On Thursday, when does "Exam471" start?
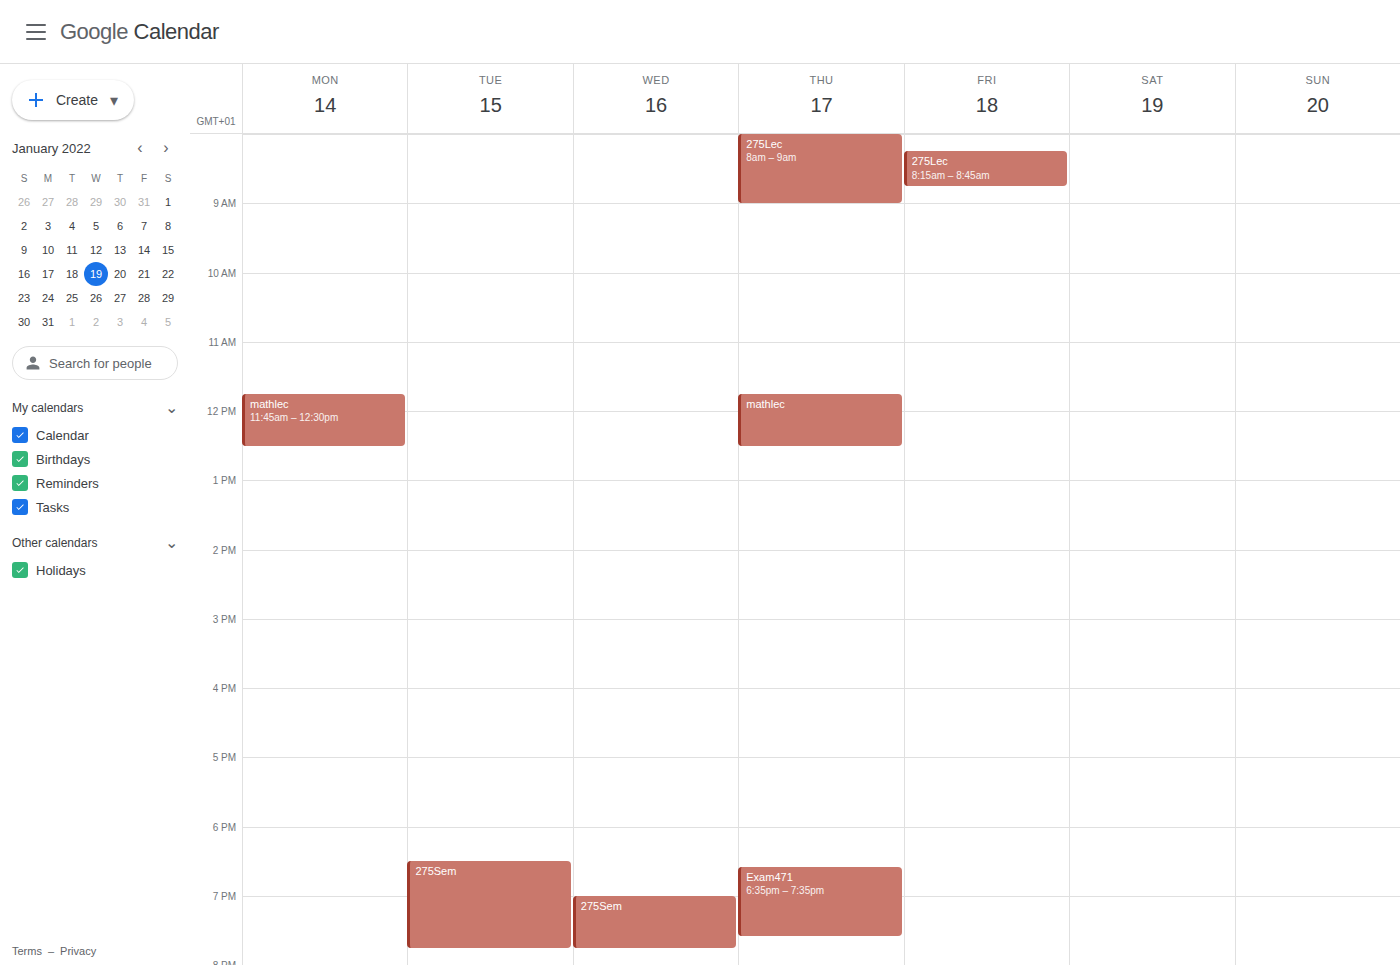
6:35 PM